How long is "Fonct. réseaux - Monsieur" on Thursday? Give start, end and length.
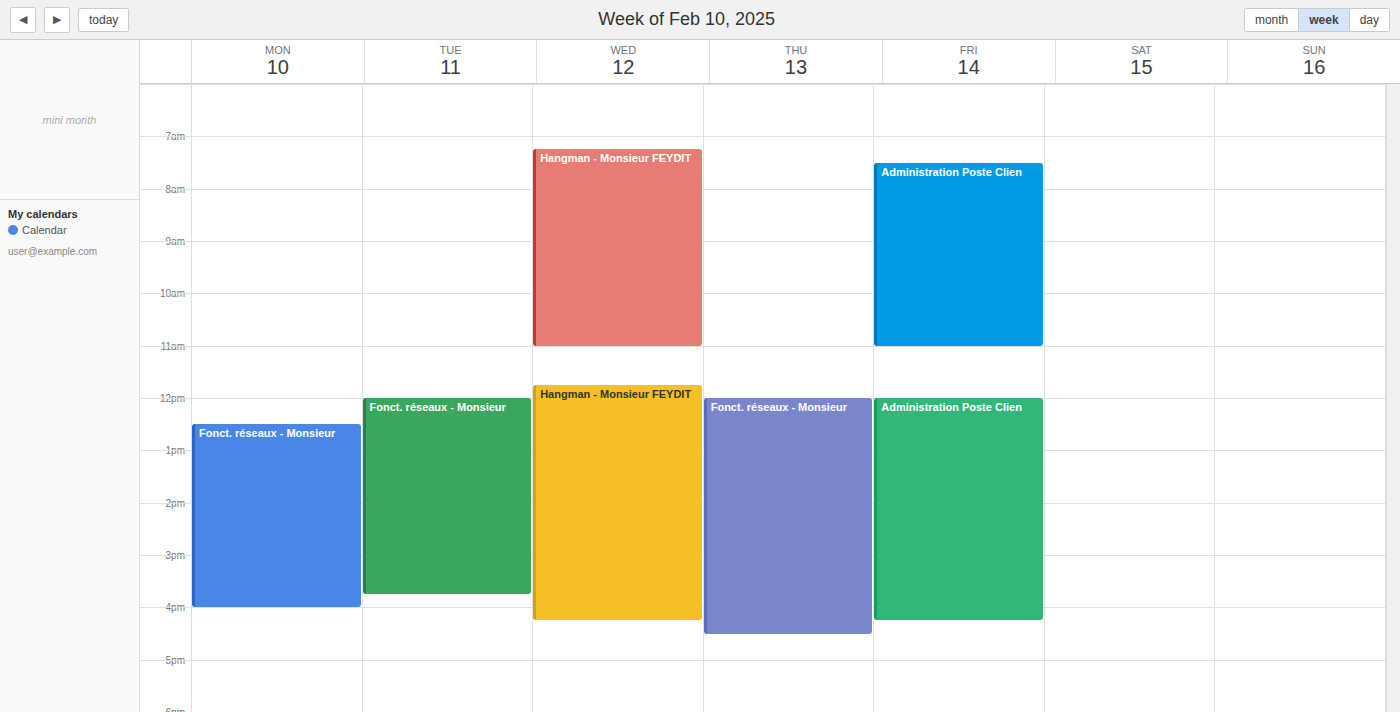
12:00 PM to 4:30 PM, 4 hours 30 minutes